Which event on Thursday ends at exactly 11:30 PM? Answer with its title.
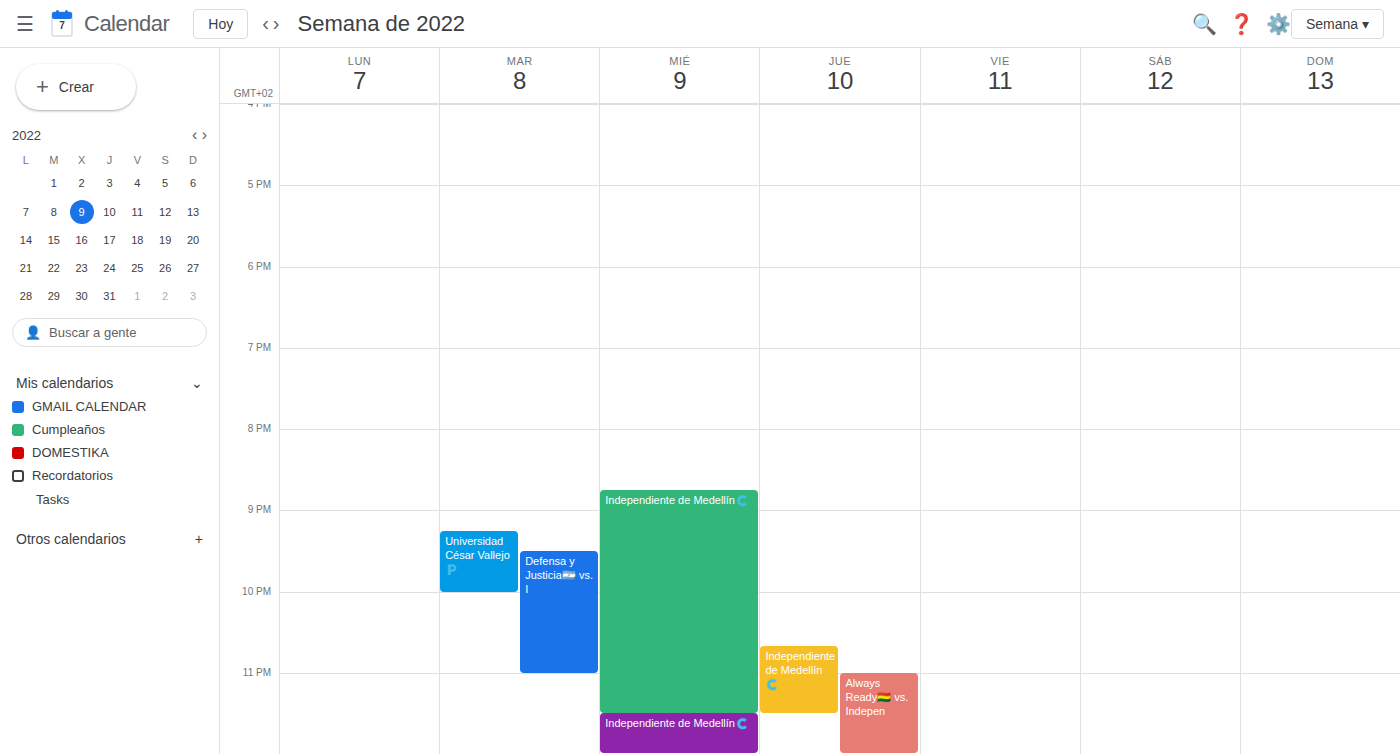
"Independiente de Medellín🇨"